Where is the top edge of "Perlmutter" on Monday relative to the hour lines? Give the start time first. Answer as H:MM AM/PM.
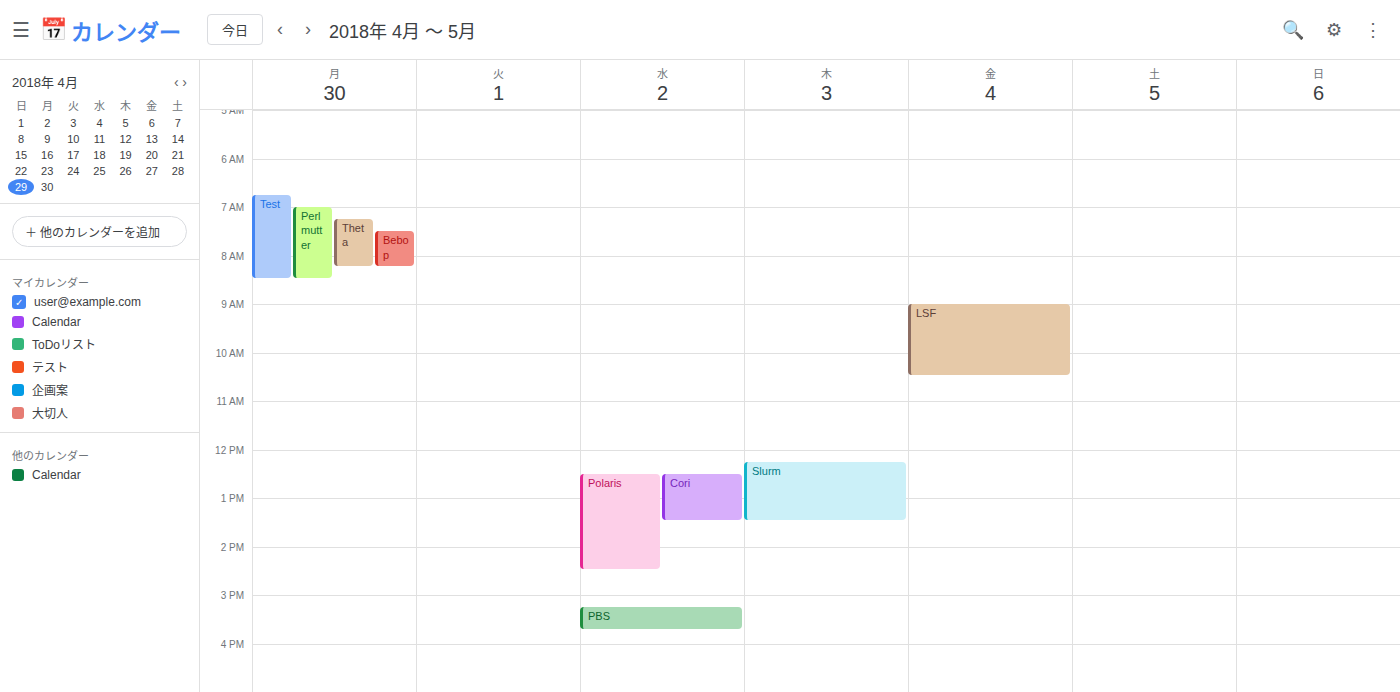
7:00 AM -- exactly on the 7 AM line.